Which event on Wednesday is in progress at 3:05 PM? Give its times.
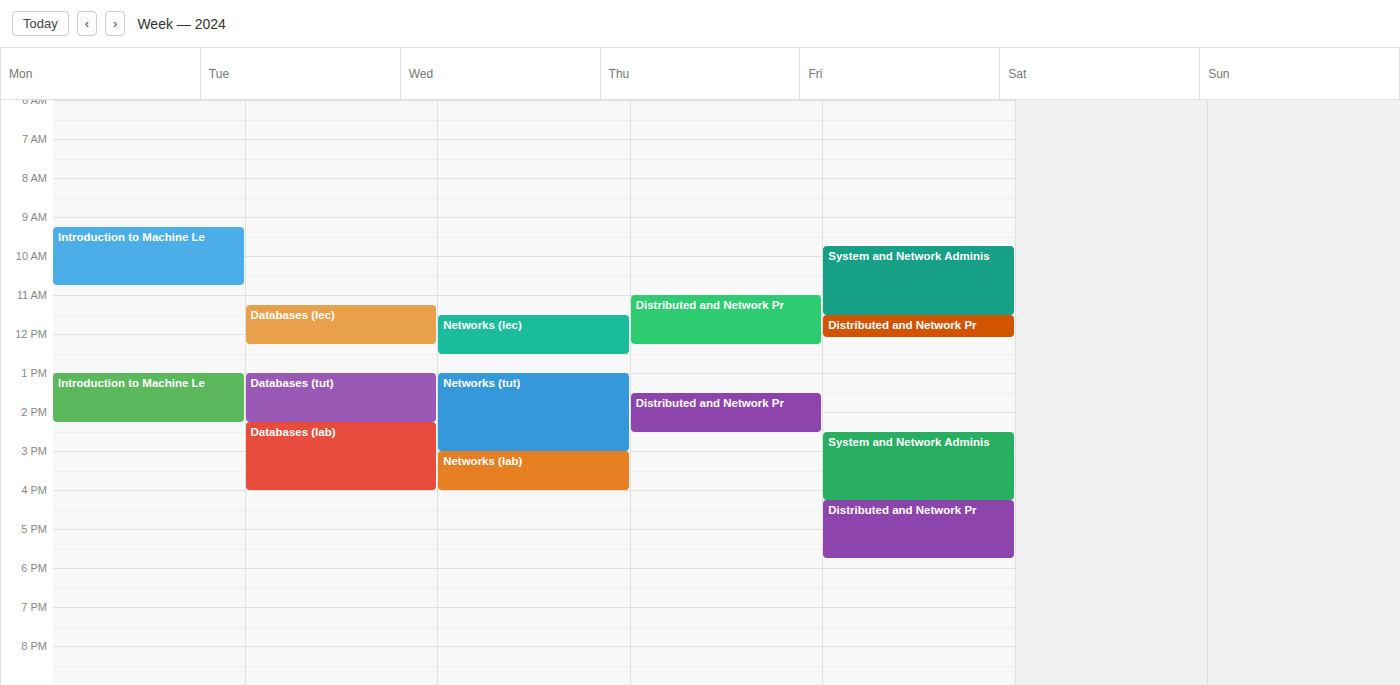
"Networks (lab)", 3:00 PM to 4:00 PM